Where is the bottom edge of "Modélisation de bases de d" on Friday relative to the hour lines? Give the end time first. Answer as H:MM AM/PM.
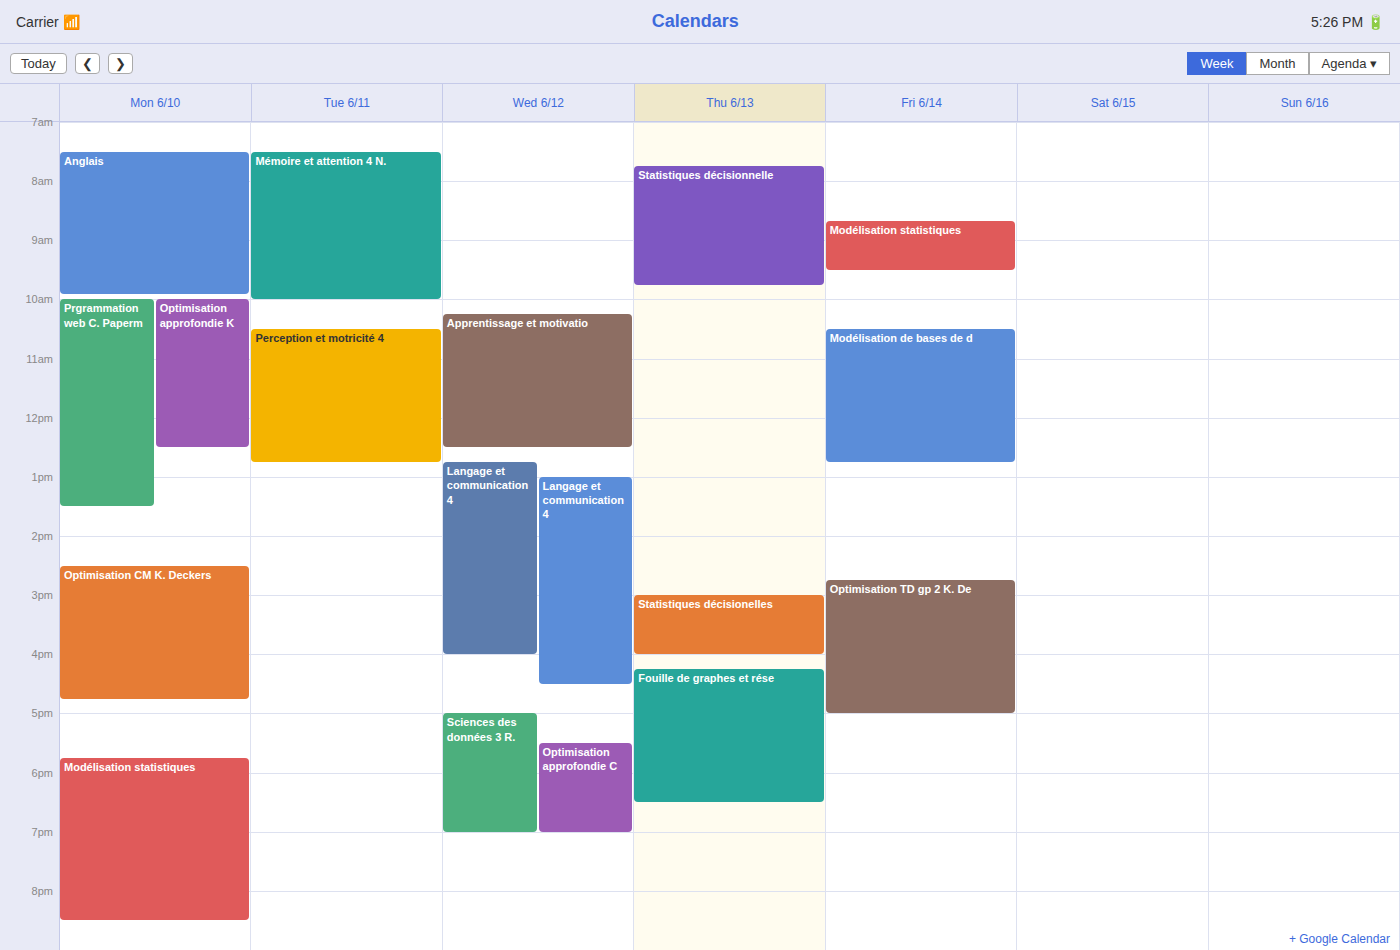
12:45 PM -- neither: three quarters of the way from the 12 PM line to the 1 PM line.